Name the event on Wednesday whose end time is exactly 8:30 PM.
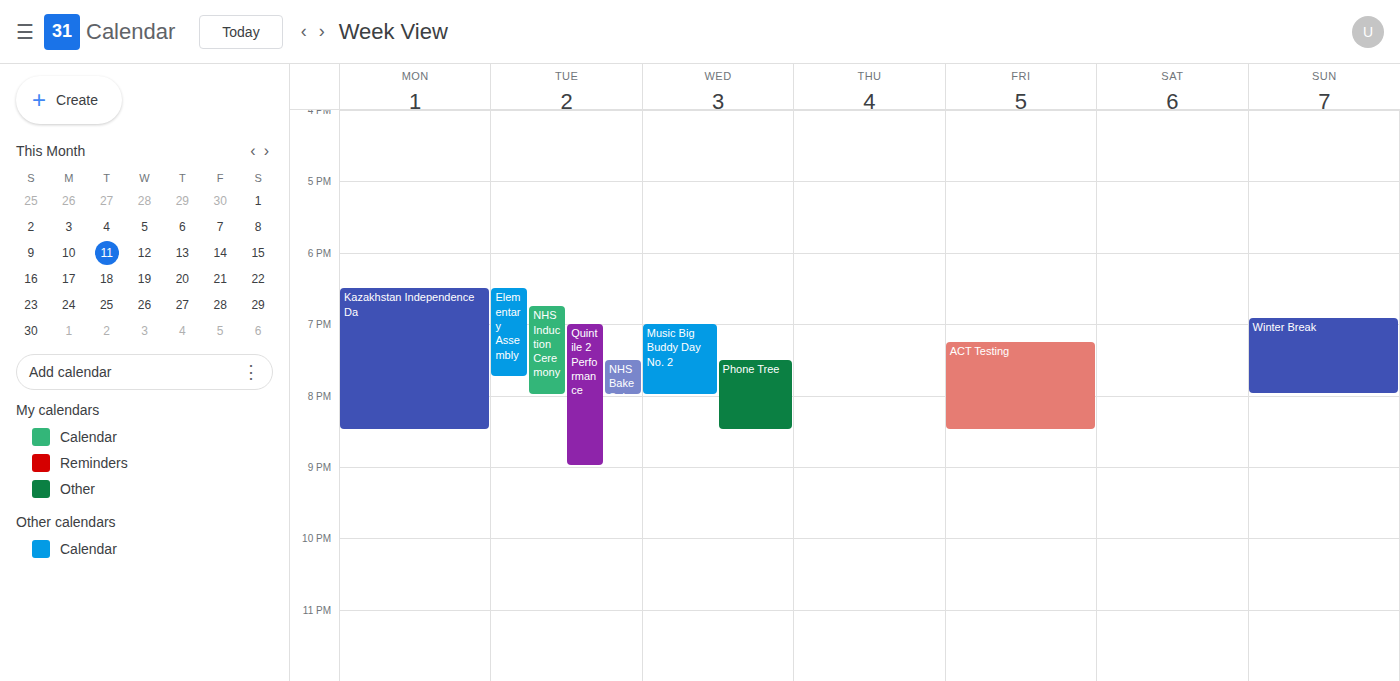
"Phone Tree"